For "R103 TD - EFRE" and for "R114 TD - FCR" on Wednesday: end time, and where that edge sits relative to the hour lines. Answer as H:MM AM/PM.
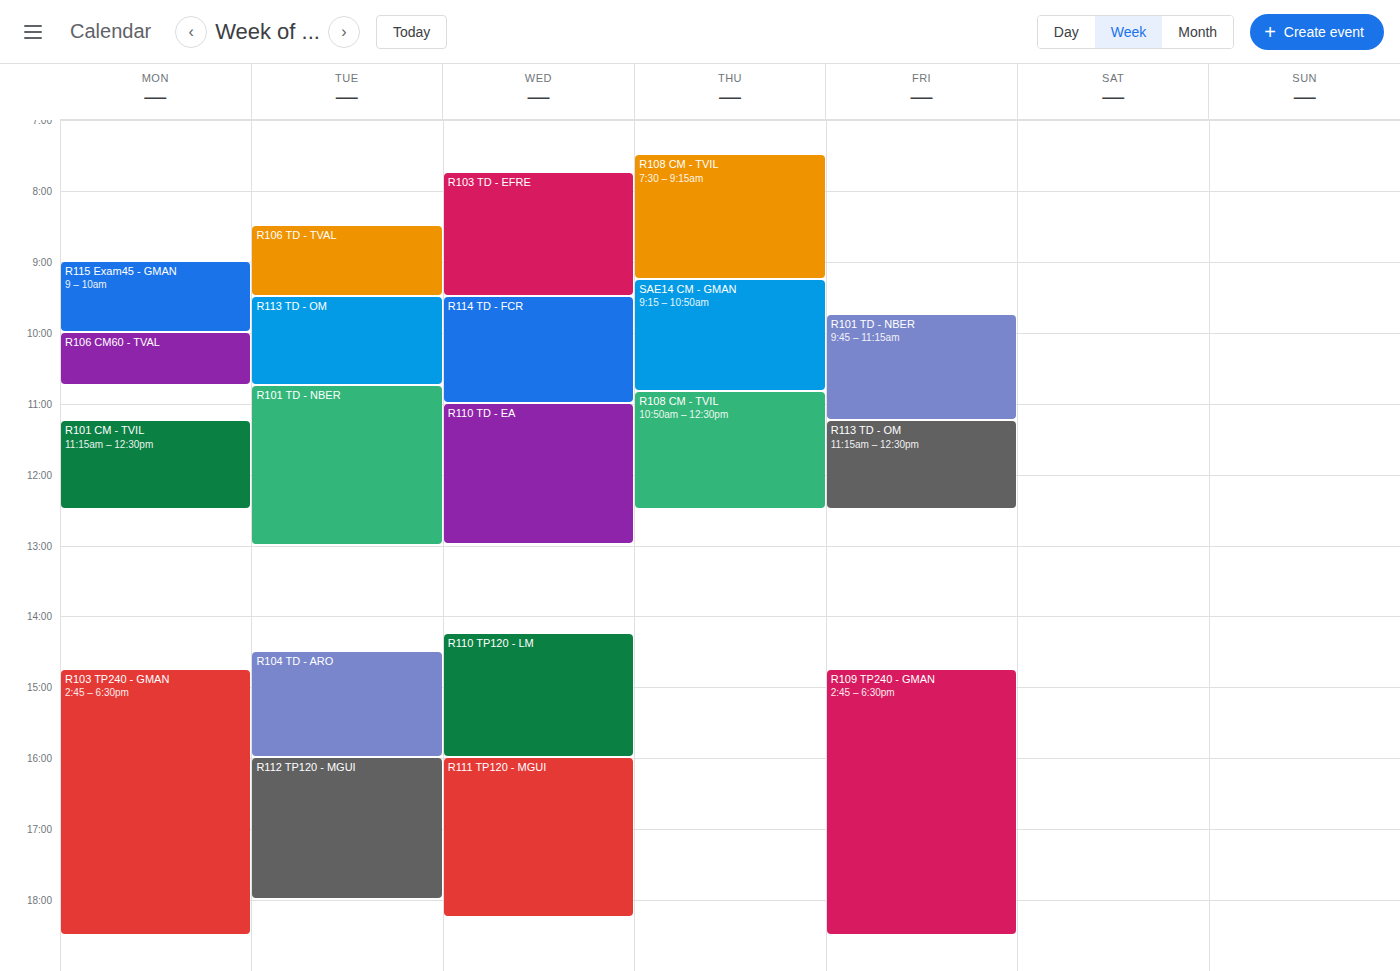
"R103 TD - EFRE": 9:30 AM, halfway between the 9 AM and 10 AM lines. "R114 TD - FCR": 11:00 AM, exactly on the 11 AM line.